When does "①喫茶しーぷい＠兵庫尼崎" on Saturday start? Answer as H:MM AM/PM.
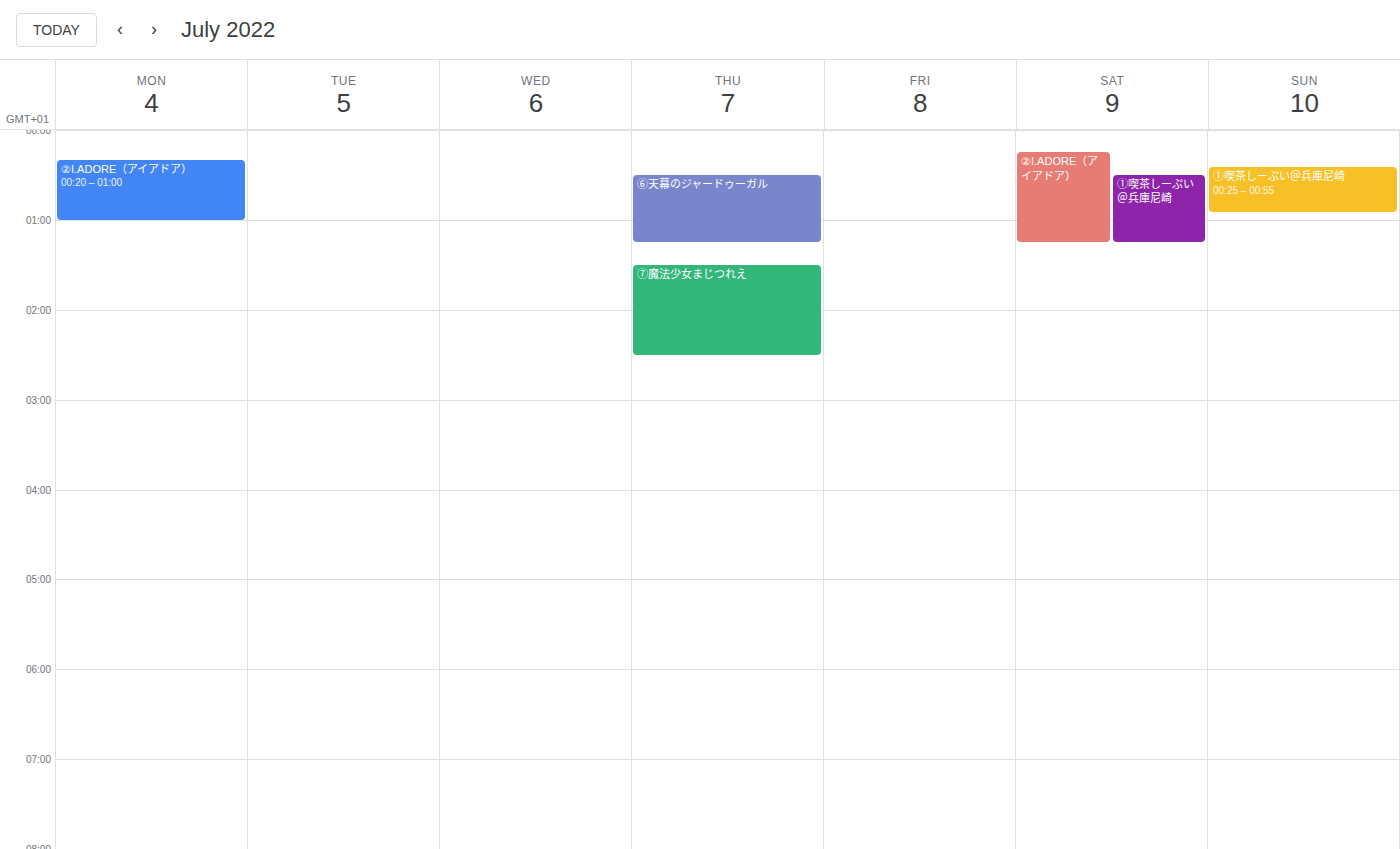
12:30 AM